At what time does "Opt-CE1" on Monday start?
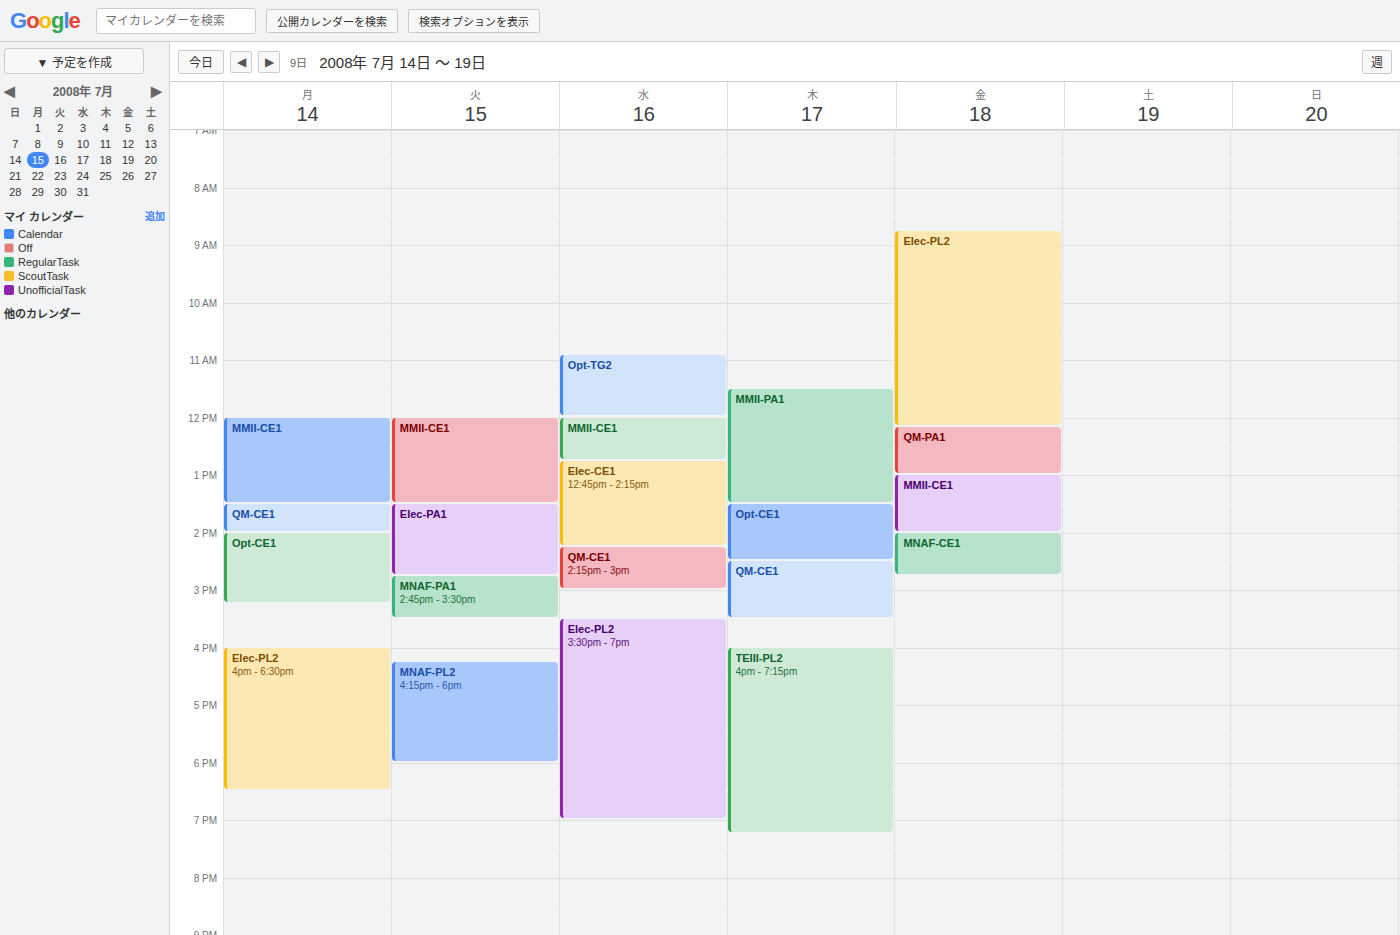
2:00 PM